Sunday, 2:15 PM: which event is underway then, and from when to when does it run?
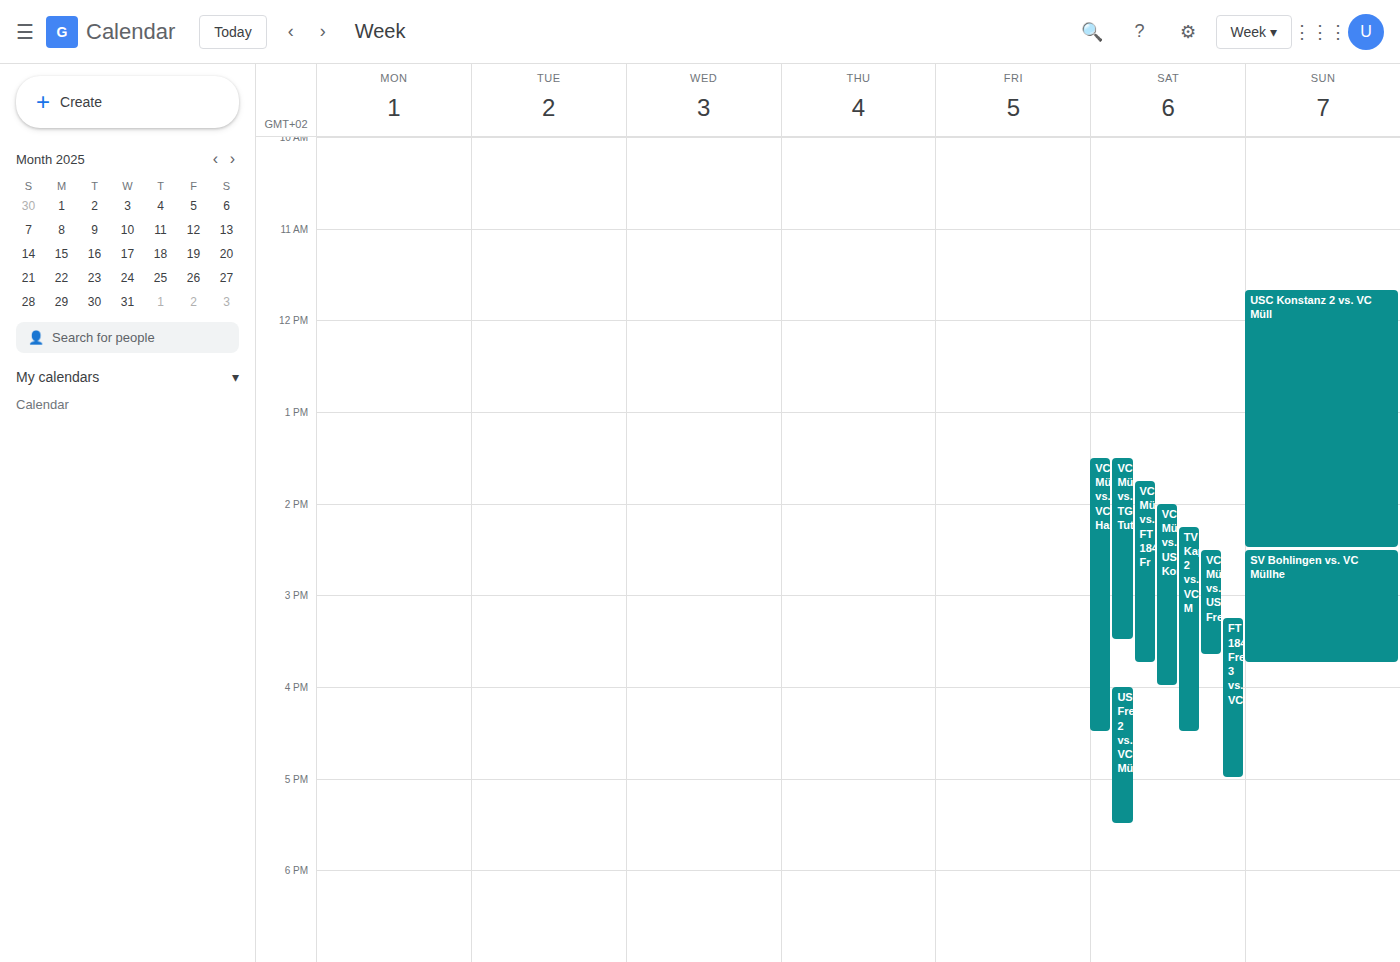
"USC Konstanz 2 vs. VC Müll", 11:40 AM to 2:30 PM